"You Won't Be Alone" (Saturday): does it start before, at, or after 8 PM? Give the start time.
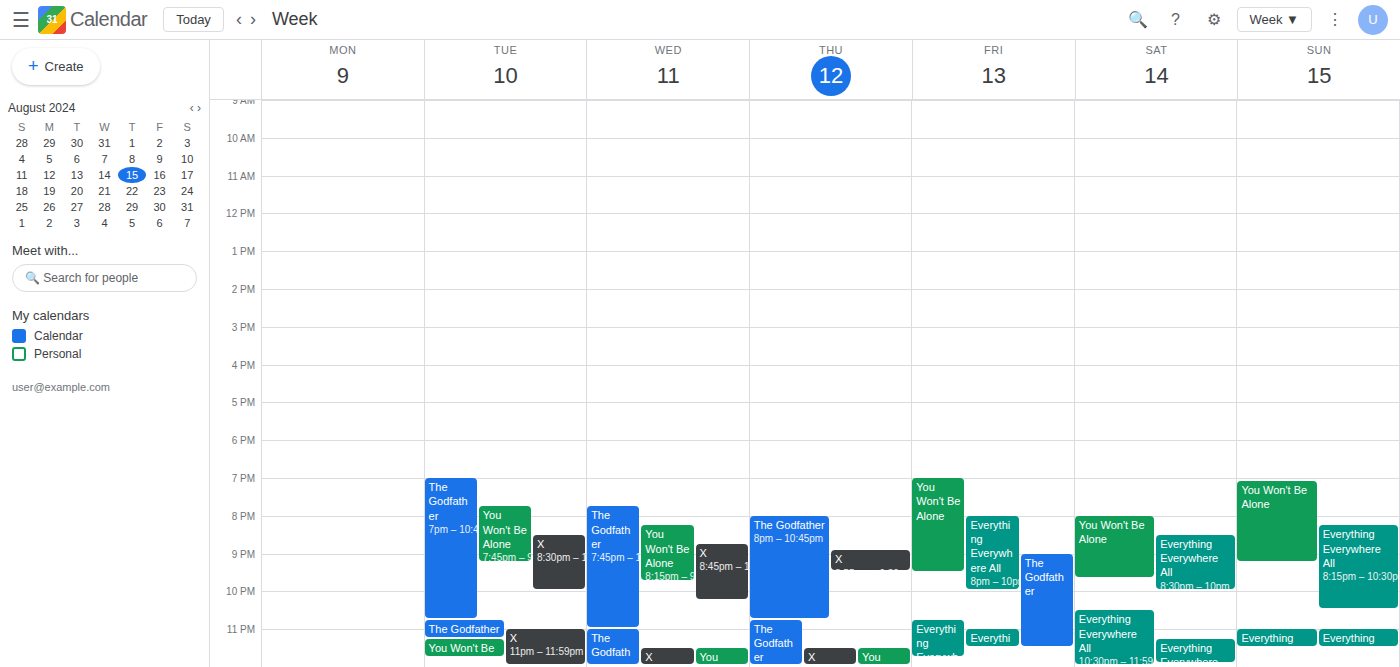
8:00 PM -- exactly at 8 PM, on the 8 PM line.